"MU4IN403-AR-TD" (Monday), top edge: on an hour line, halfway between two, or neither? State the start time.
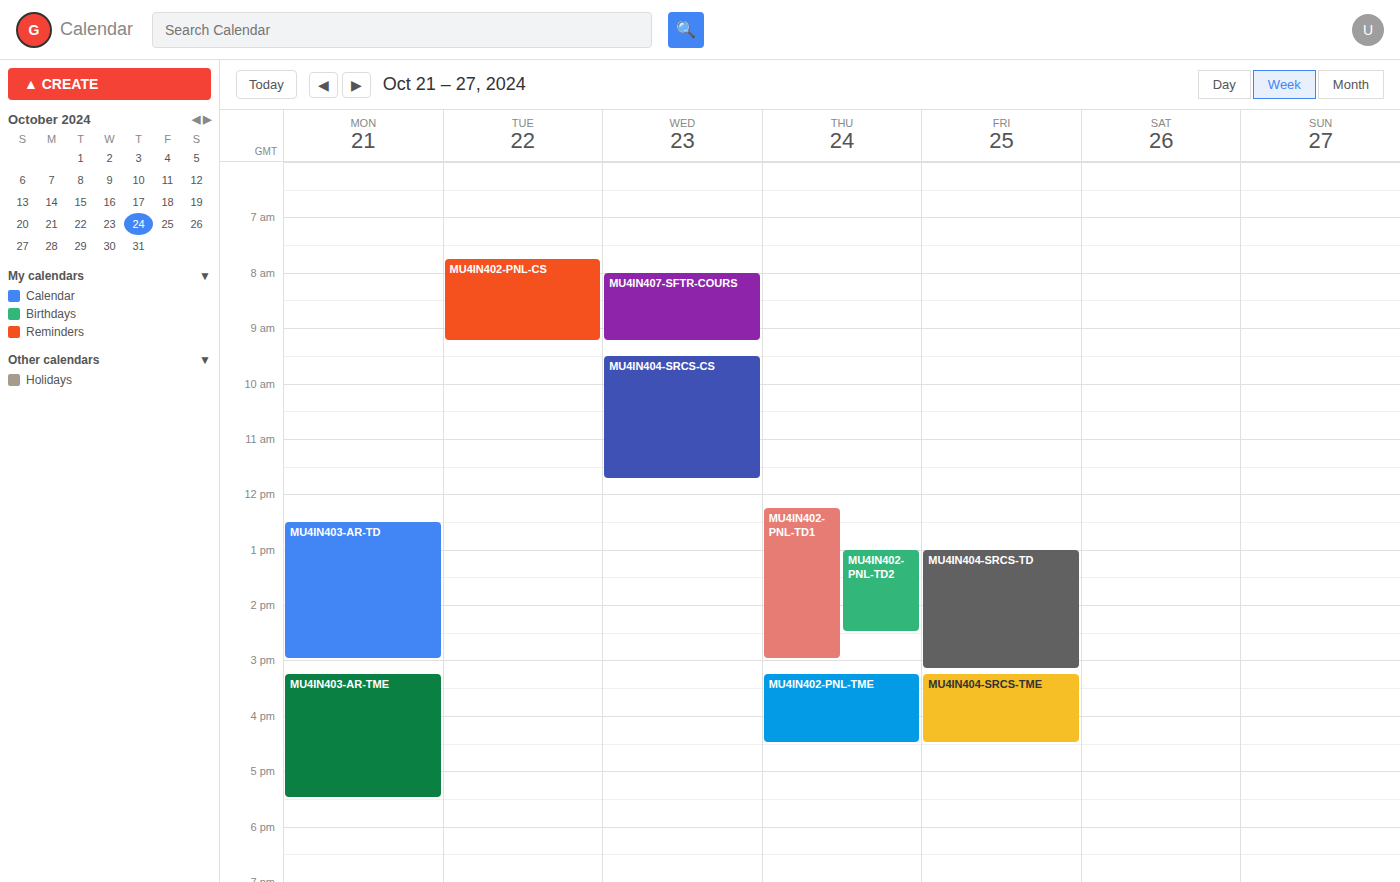
12:30 PM -- halfway between the 12 PM and 1 PM lines.